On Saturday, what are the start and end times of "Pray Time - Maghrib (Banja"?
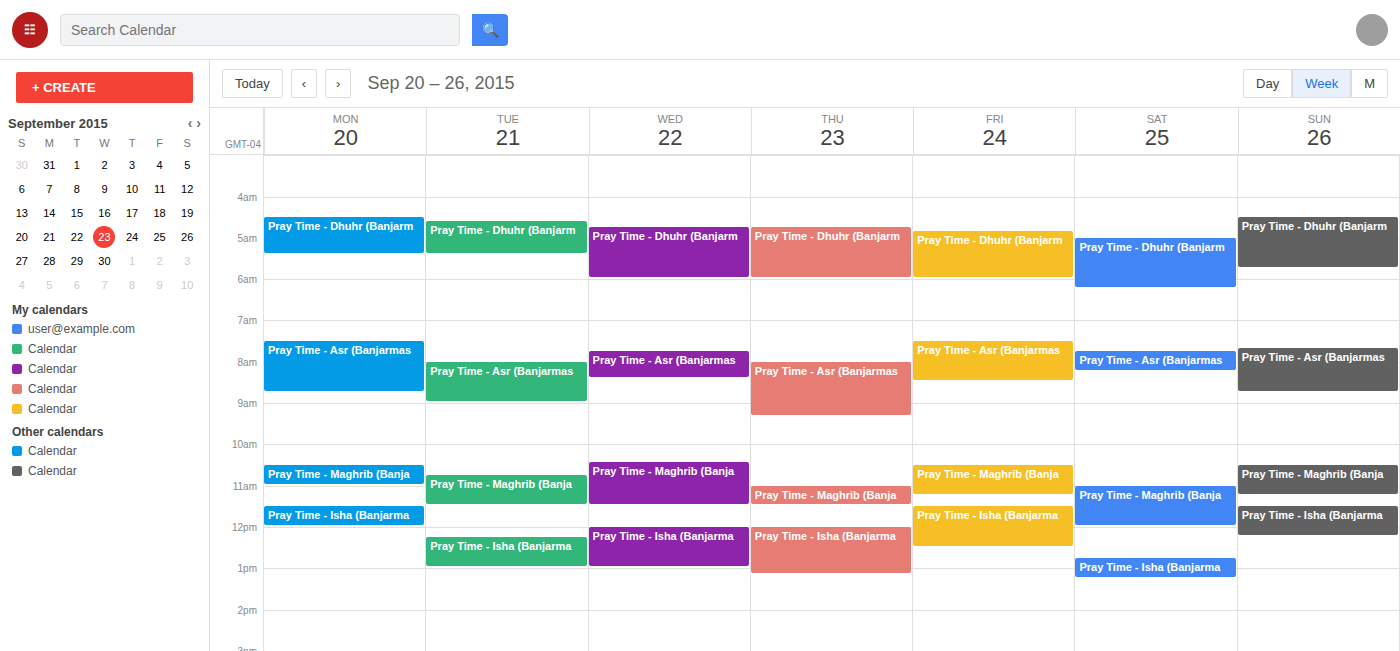
11:00 AM to 12:00 PM